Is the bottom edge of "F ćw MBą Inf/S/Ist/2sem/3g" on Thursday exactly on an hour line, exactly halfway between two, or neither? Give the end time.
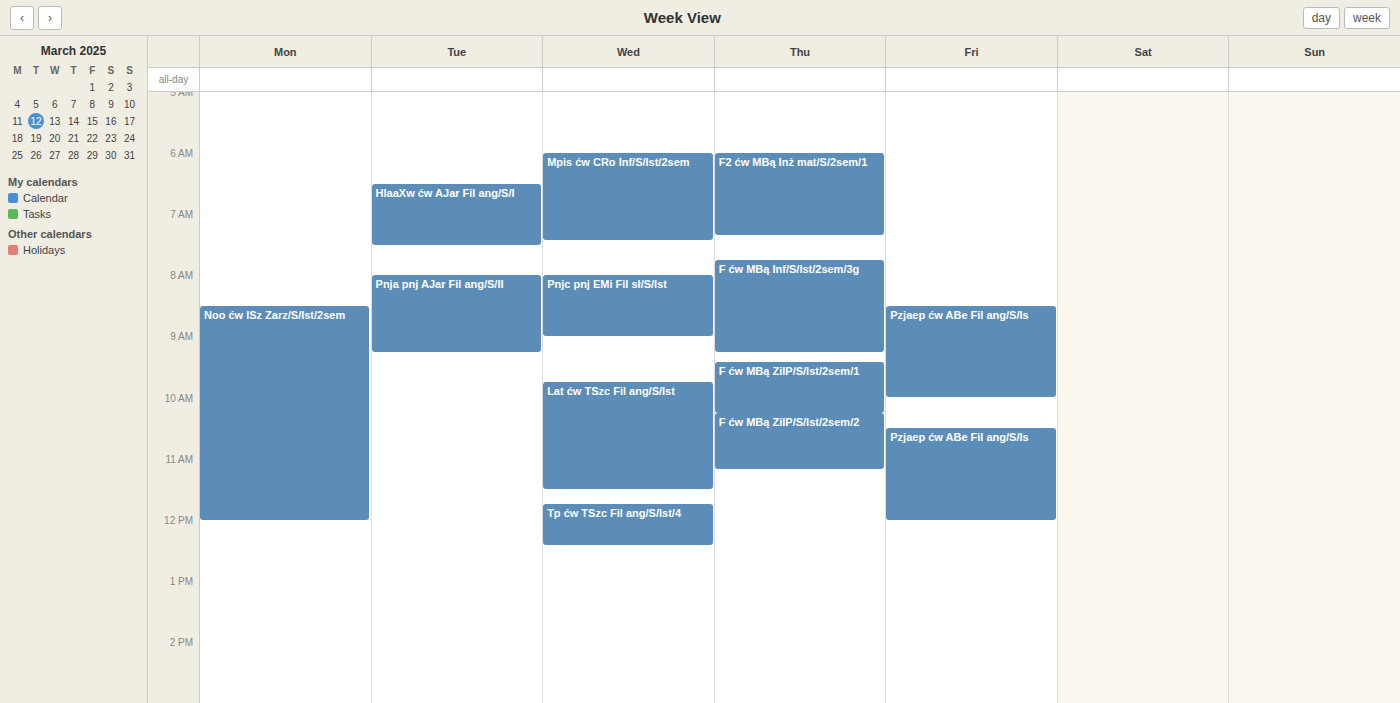
9:15 AM -- neither: a quarter of the way from the 9 AM line to the 10 AM line.